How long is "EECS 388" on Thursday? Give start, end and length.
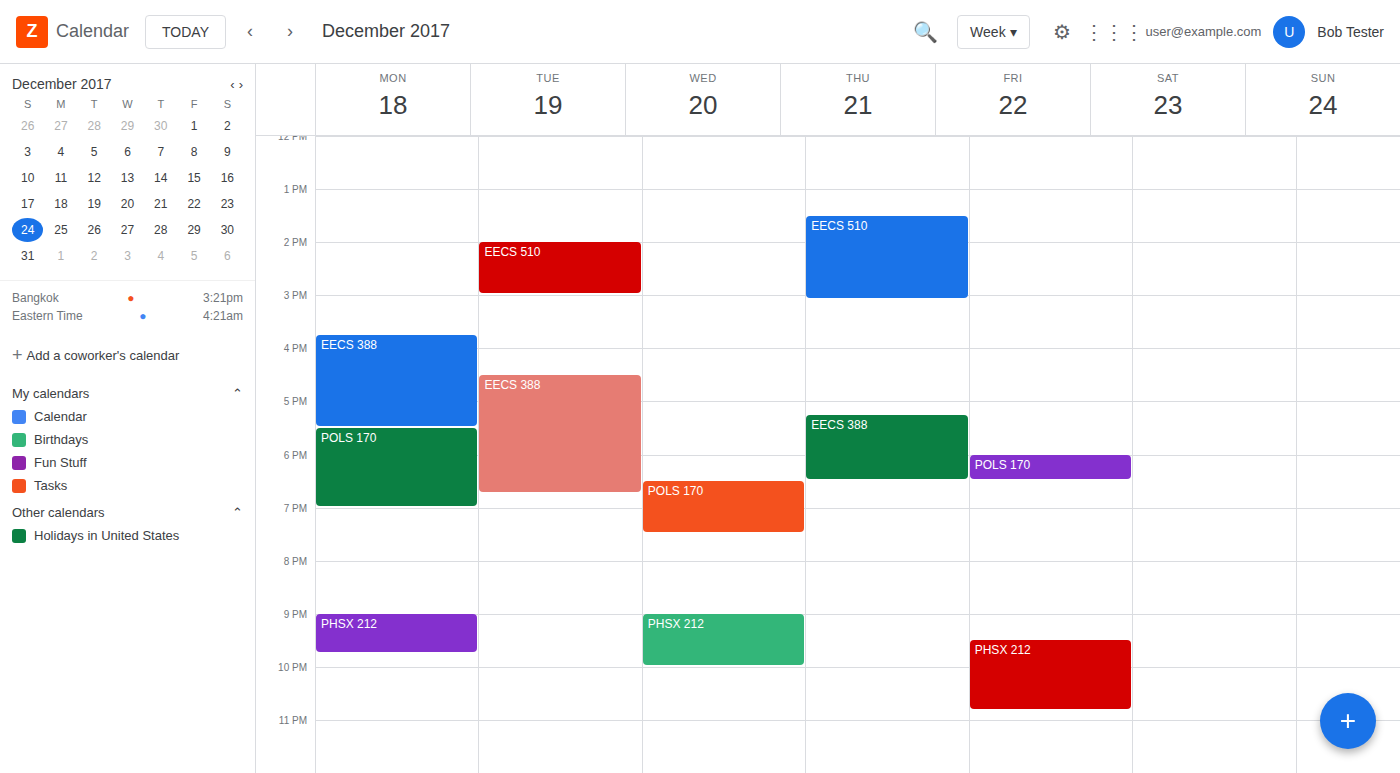
5:15 PM to 6:30 PM, 1 hour 15 minutes